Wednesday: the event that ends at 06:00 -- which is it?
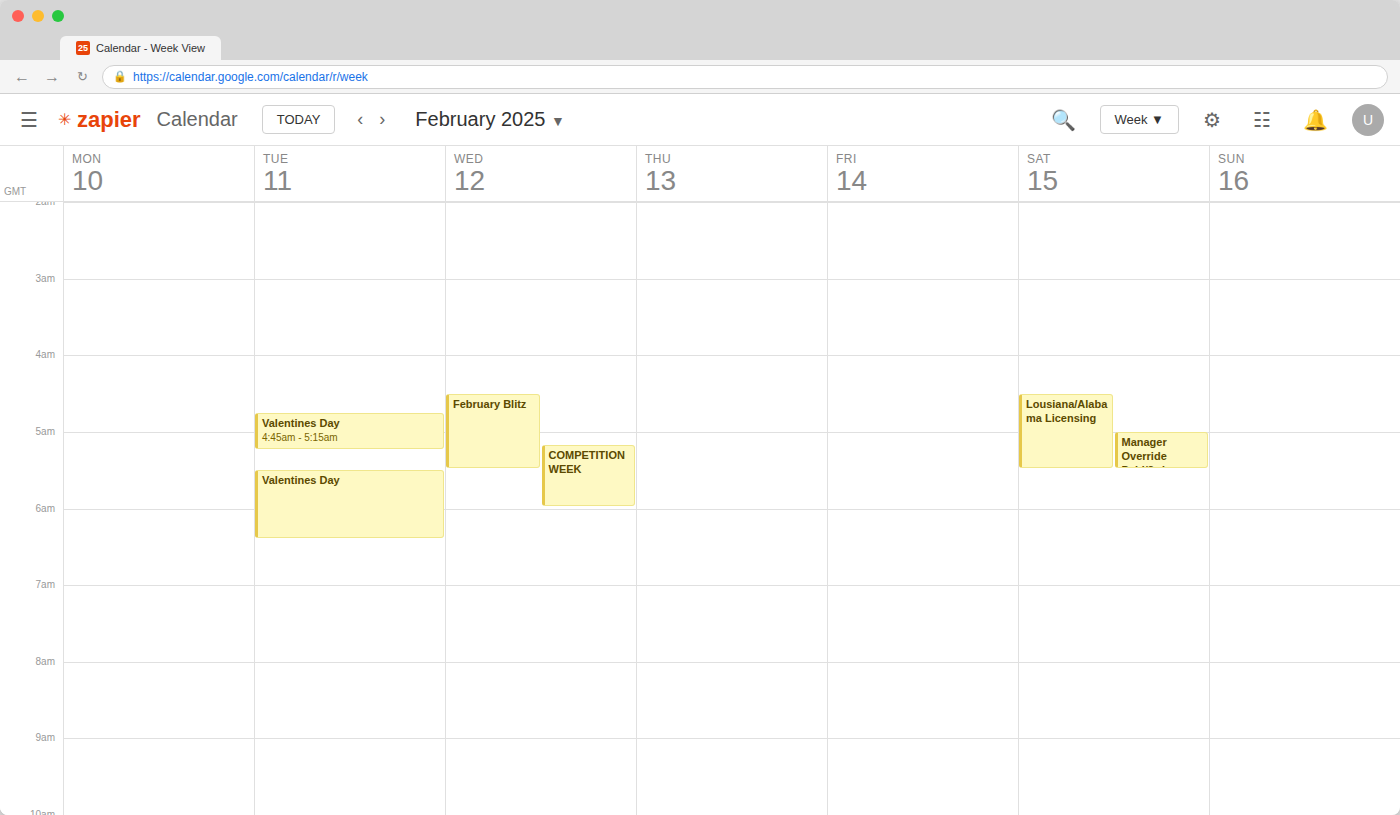
"COMPETITION WEEK"